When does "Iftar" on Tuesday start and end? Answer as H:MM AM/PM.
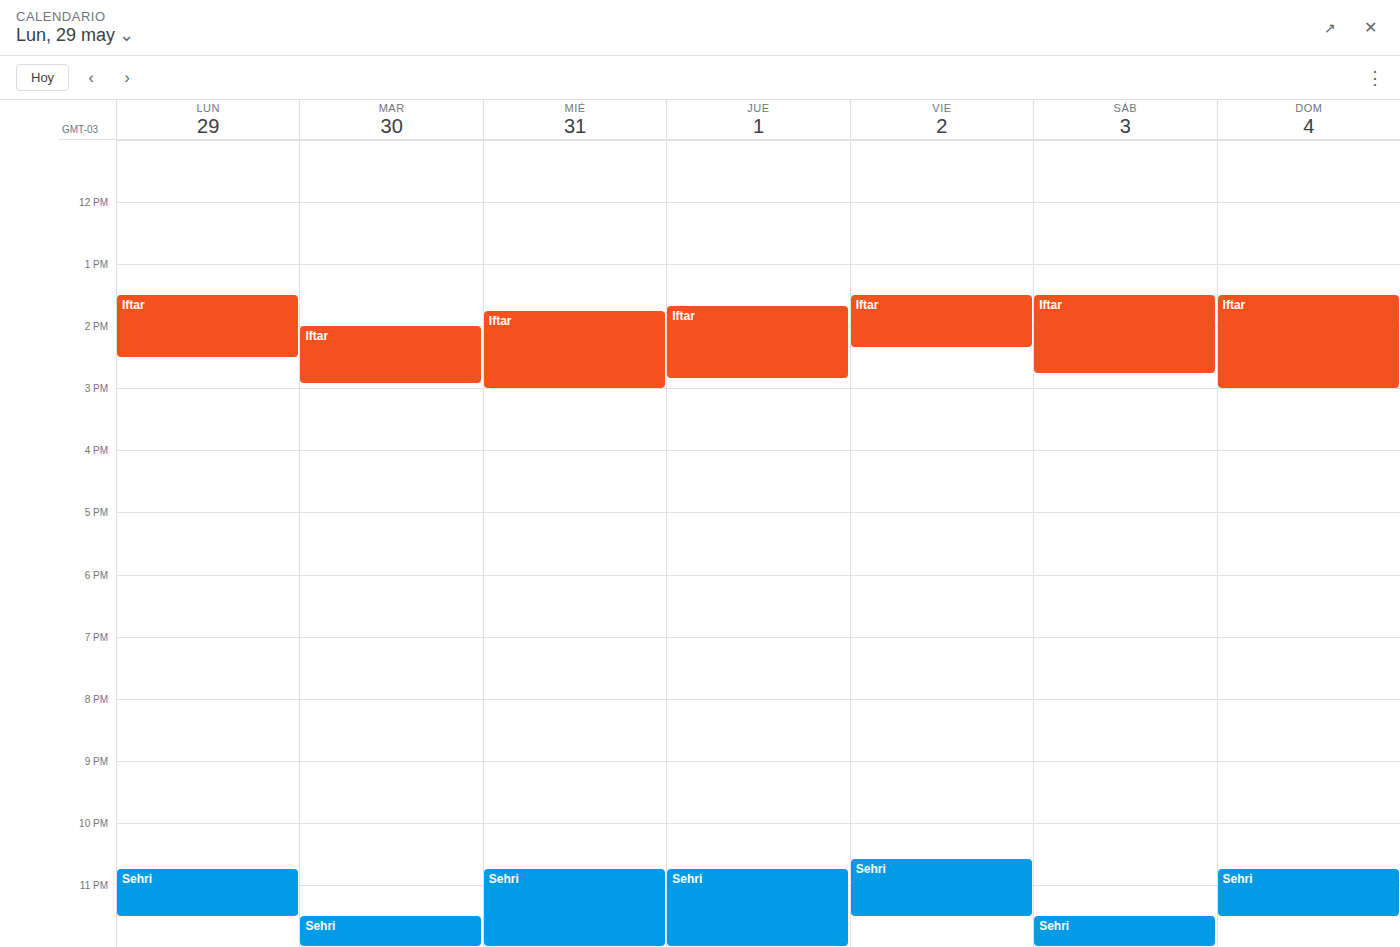
2:00 PM to 2:55 PM